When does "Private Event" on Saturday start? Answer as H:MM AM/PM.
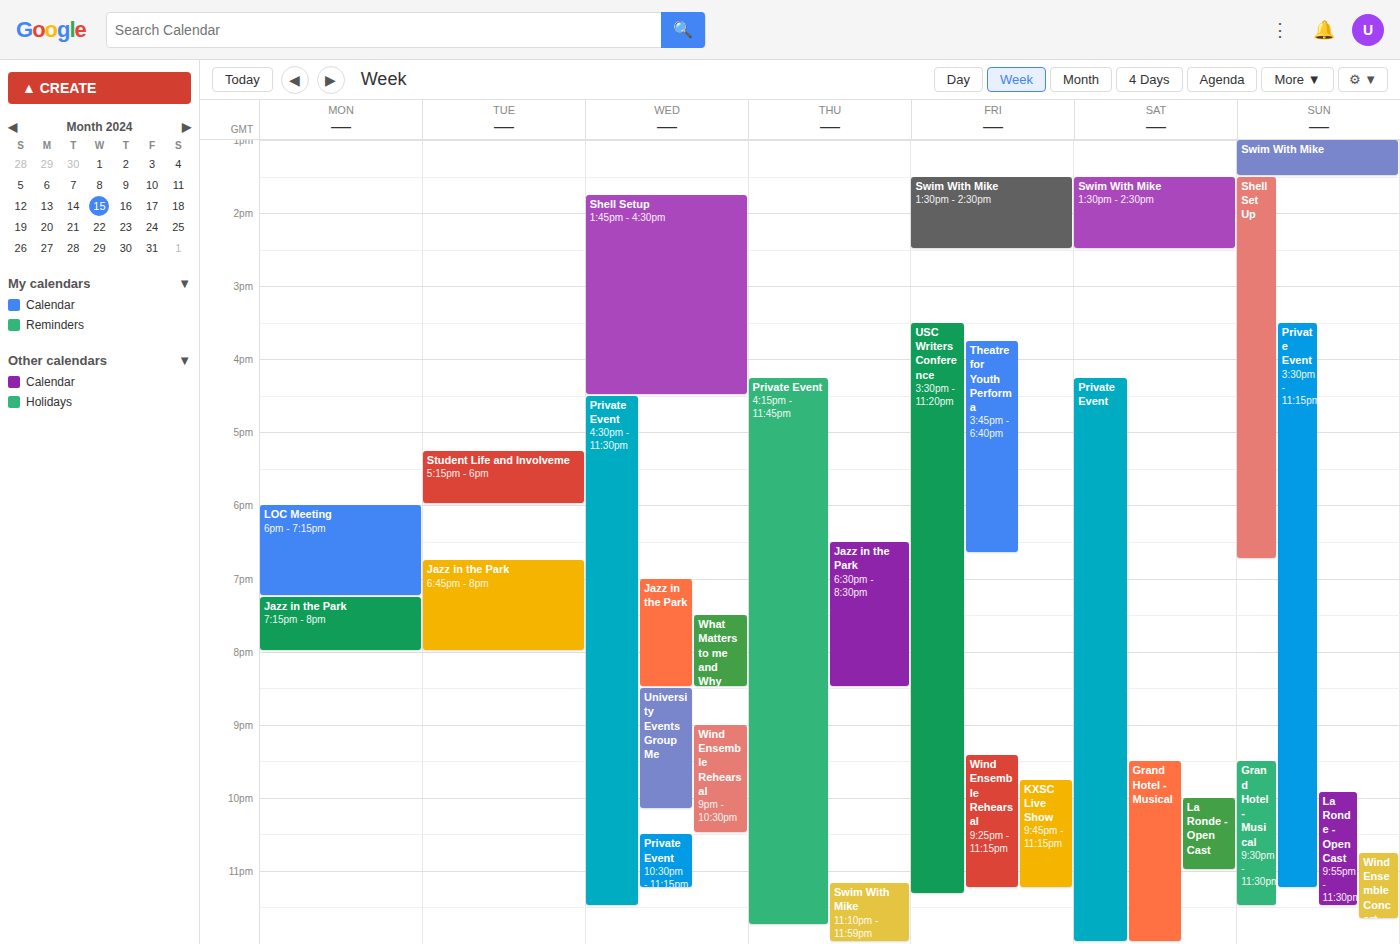
4:15 PM